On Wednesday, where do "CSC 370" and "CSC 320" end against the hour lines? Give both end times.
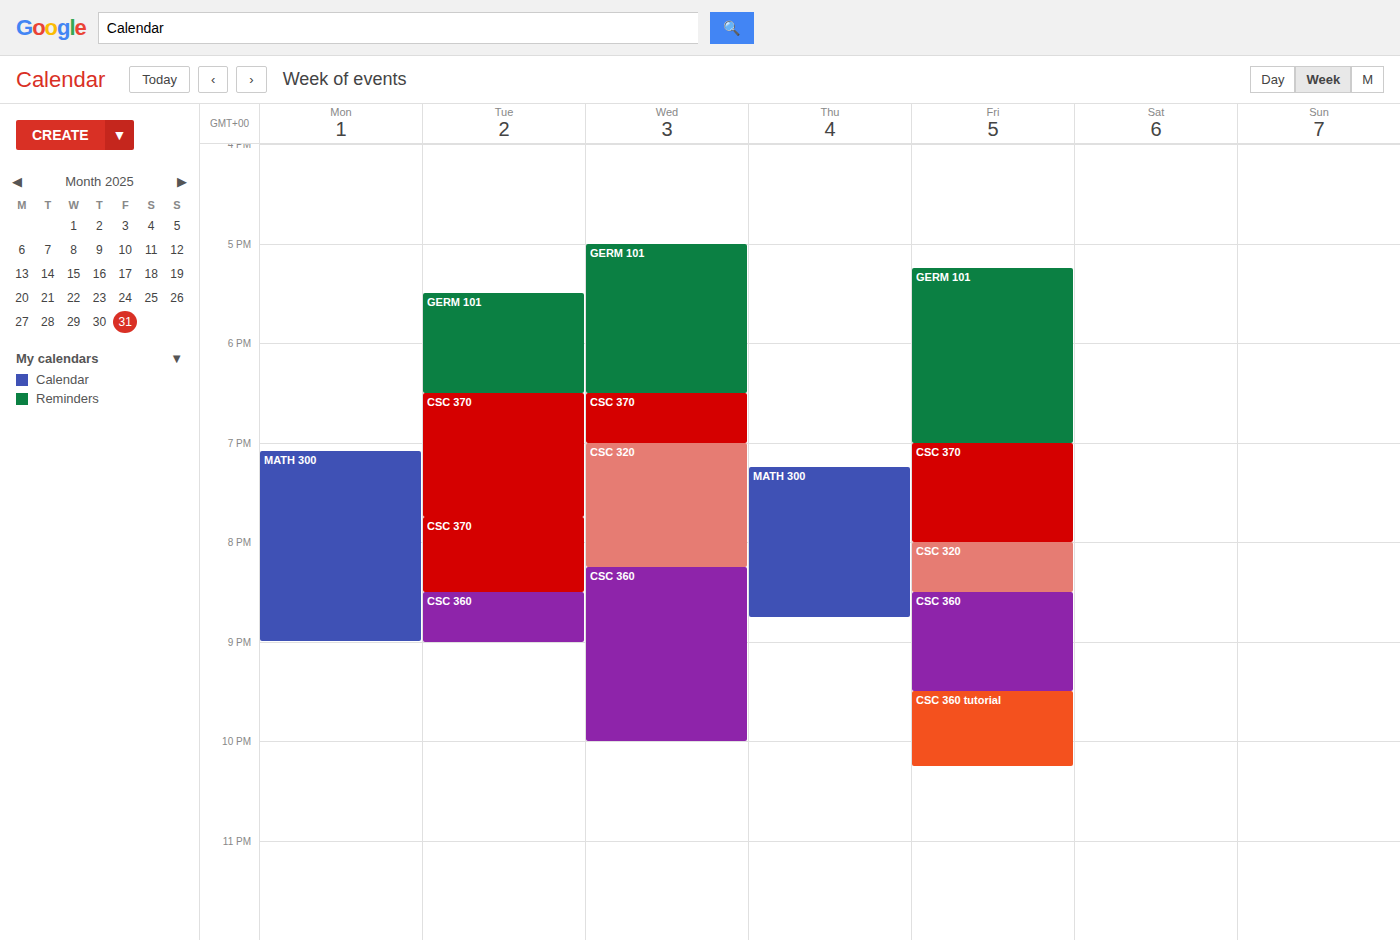
"CSC 370": 7:00 PM, exactly on the 7 PM line. "CSC 320": 8:15 PM, neither: a quarter of the way from the 8 PM line to the 9 PM line.